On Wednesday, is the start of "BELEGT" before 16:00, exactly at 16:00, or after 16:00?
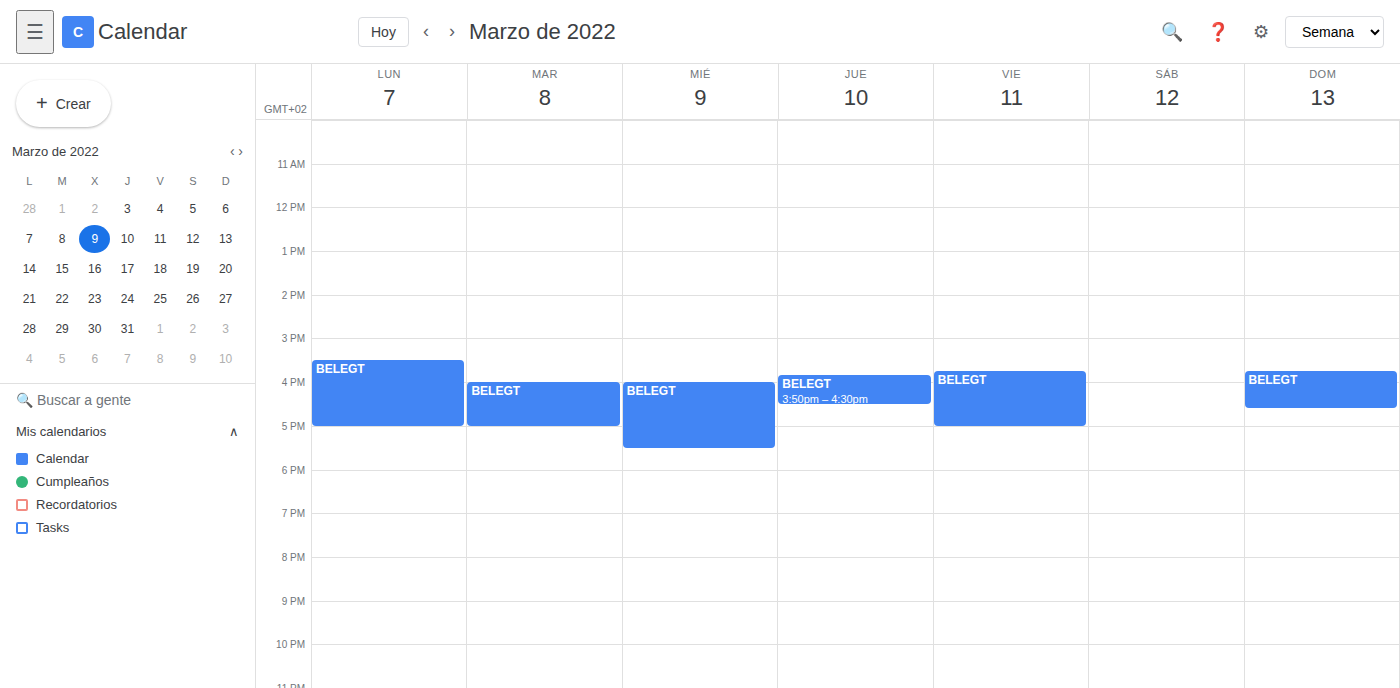
16:00 -- exactly at 16:00, on the 16:00 line.